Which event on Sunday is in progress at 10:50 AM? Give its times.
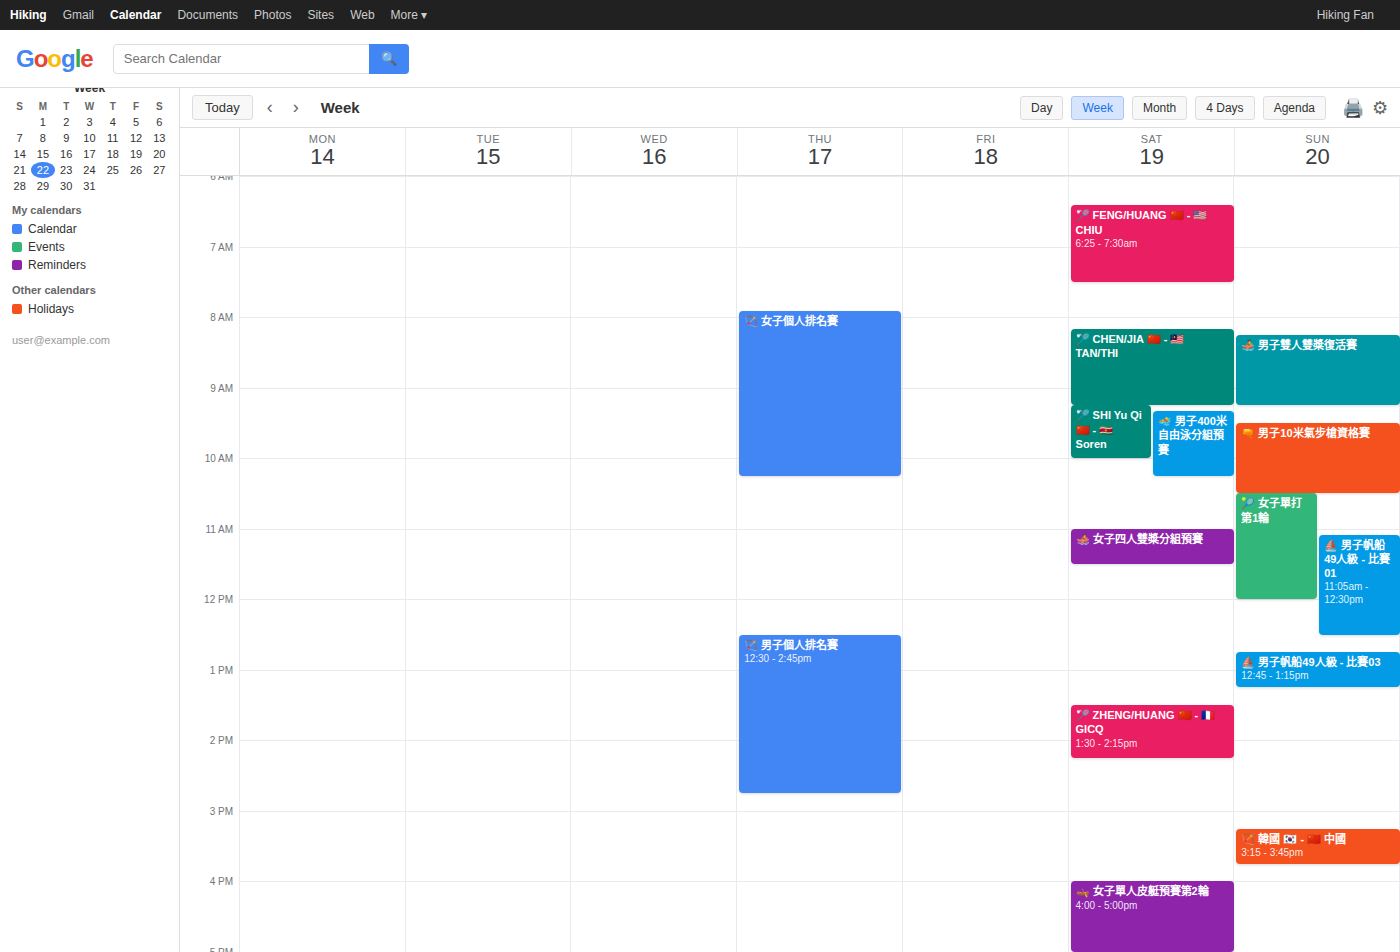
"🎾 女子單打第1輪", 10:30 AM to 12:00 PM